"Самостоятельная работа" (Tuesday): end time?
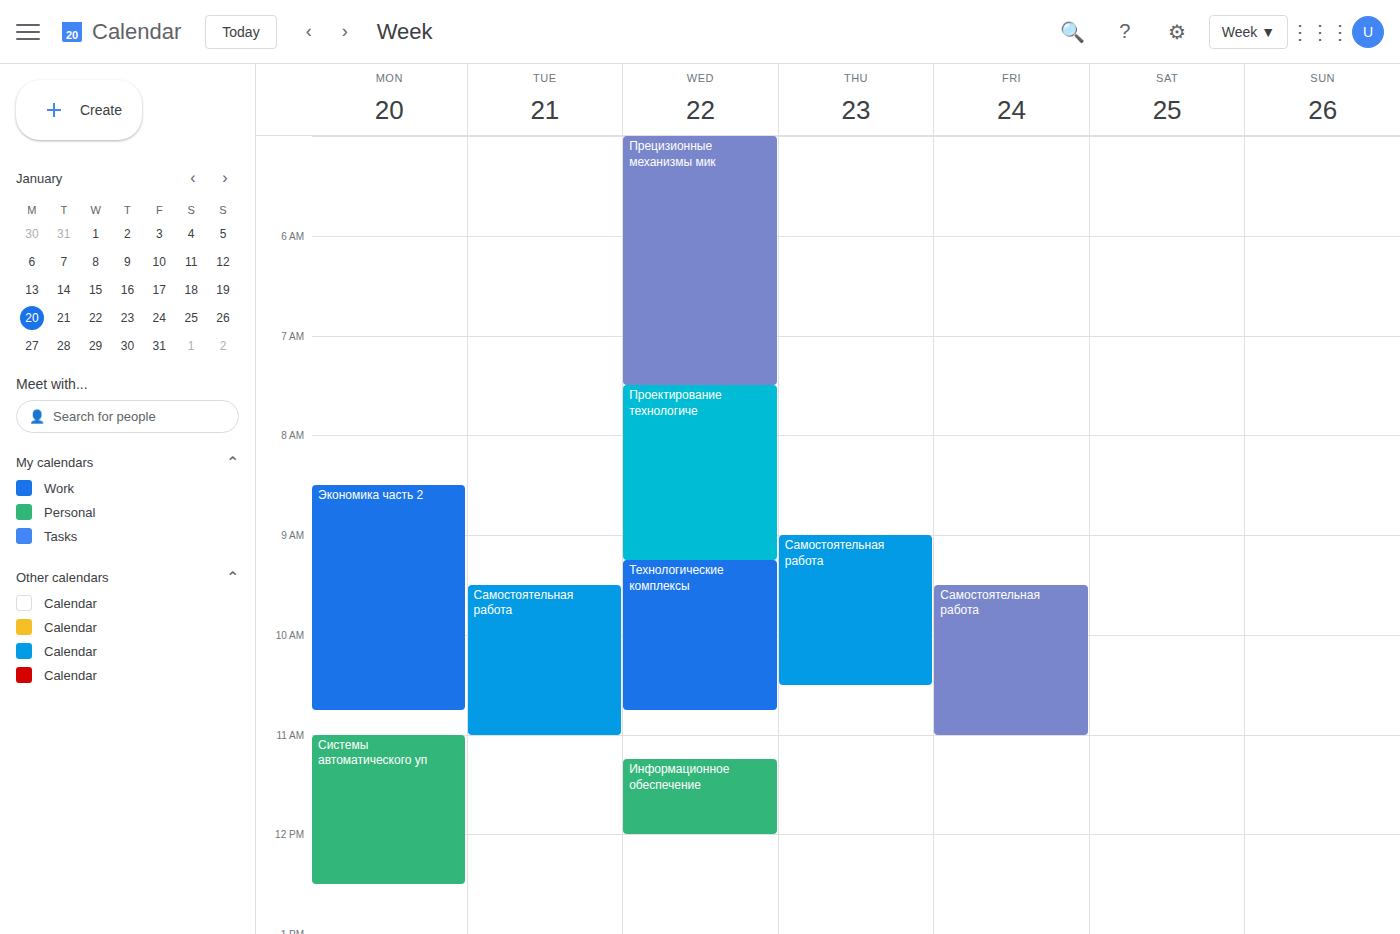
11:00